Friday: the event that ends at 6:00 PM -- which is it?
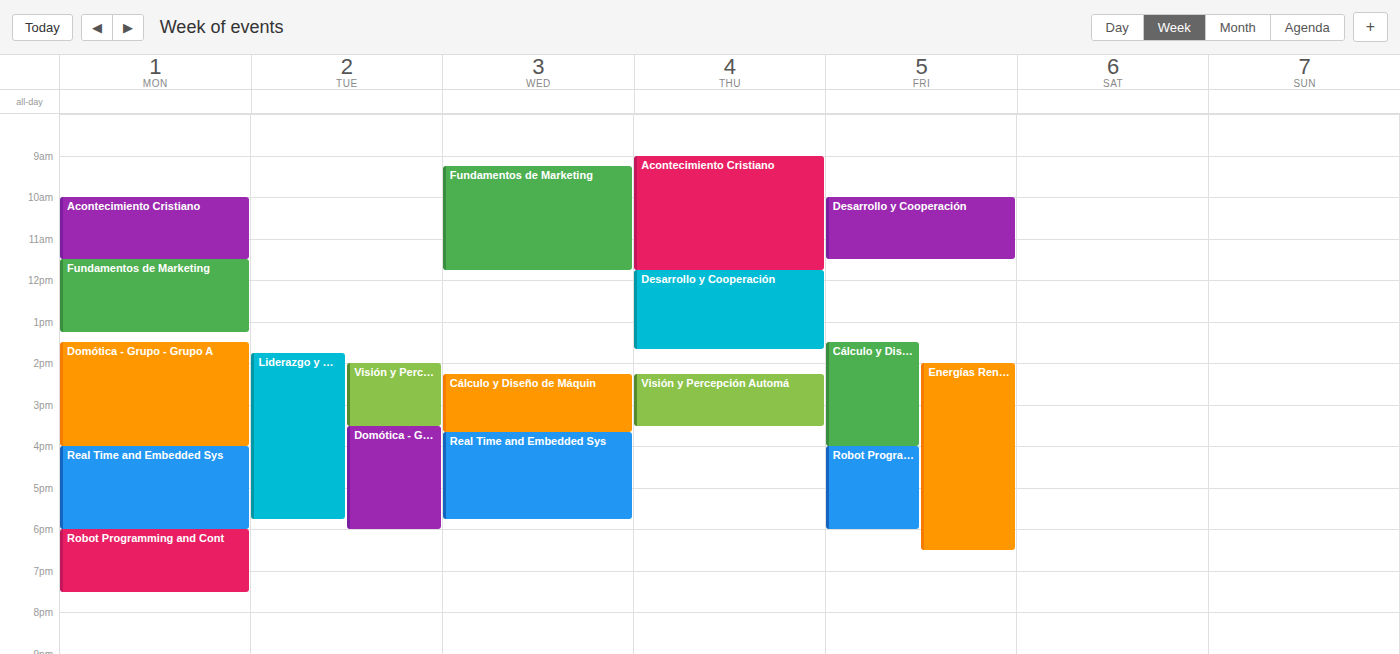
"Robot Programming and Cont"